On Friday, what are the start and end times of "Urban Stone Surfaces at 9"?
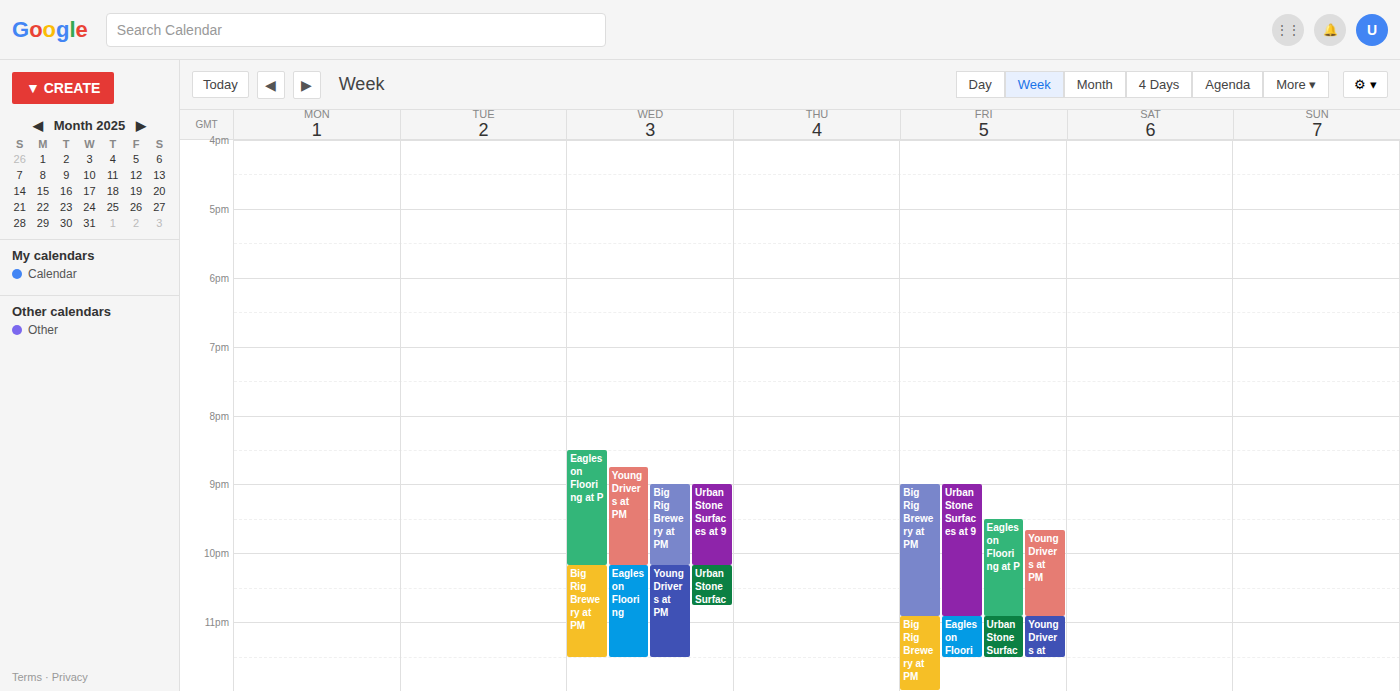
9:00 PM to 10:55 PM